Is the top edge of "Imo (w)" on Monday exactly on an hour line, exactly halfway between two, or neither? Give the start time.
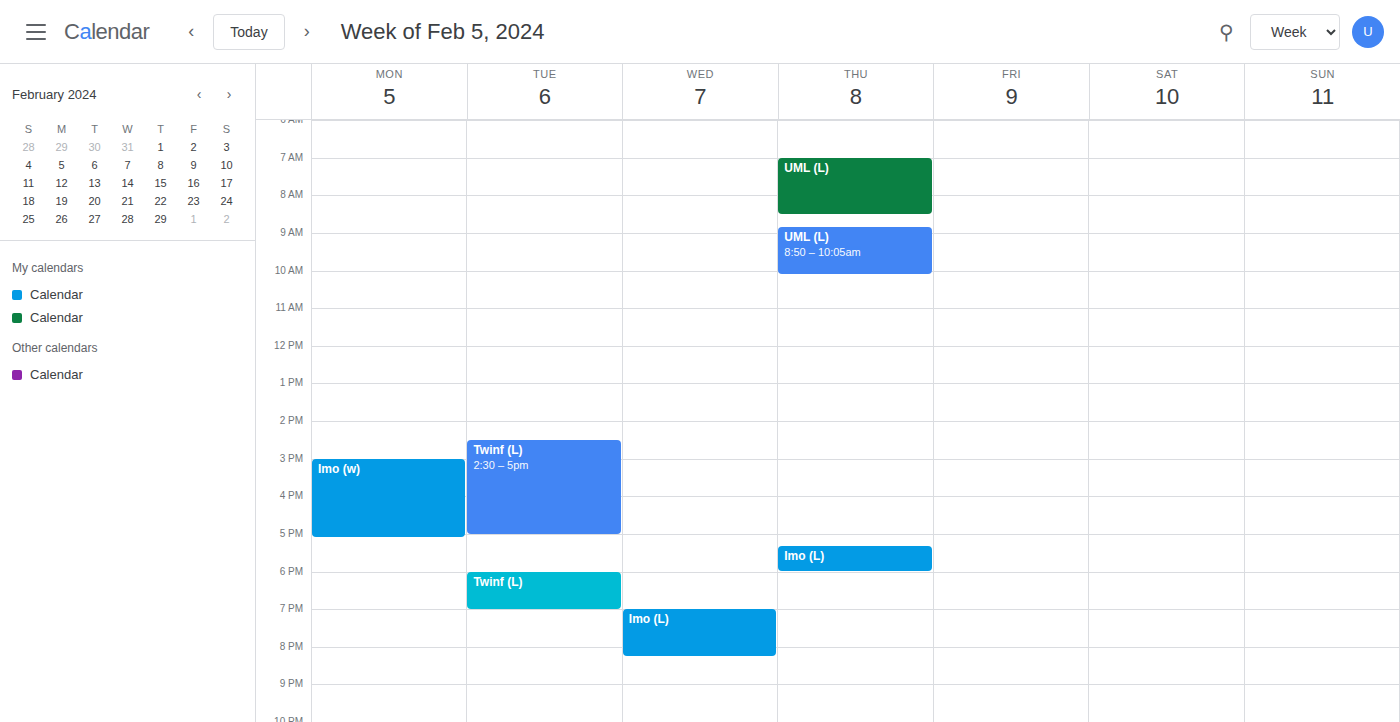
15:00 -- exactly on the 15:00 line.